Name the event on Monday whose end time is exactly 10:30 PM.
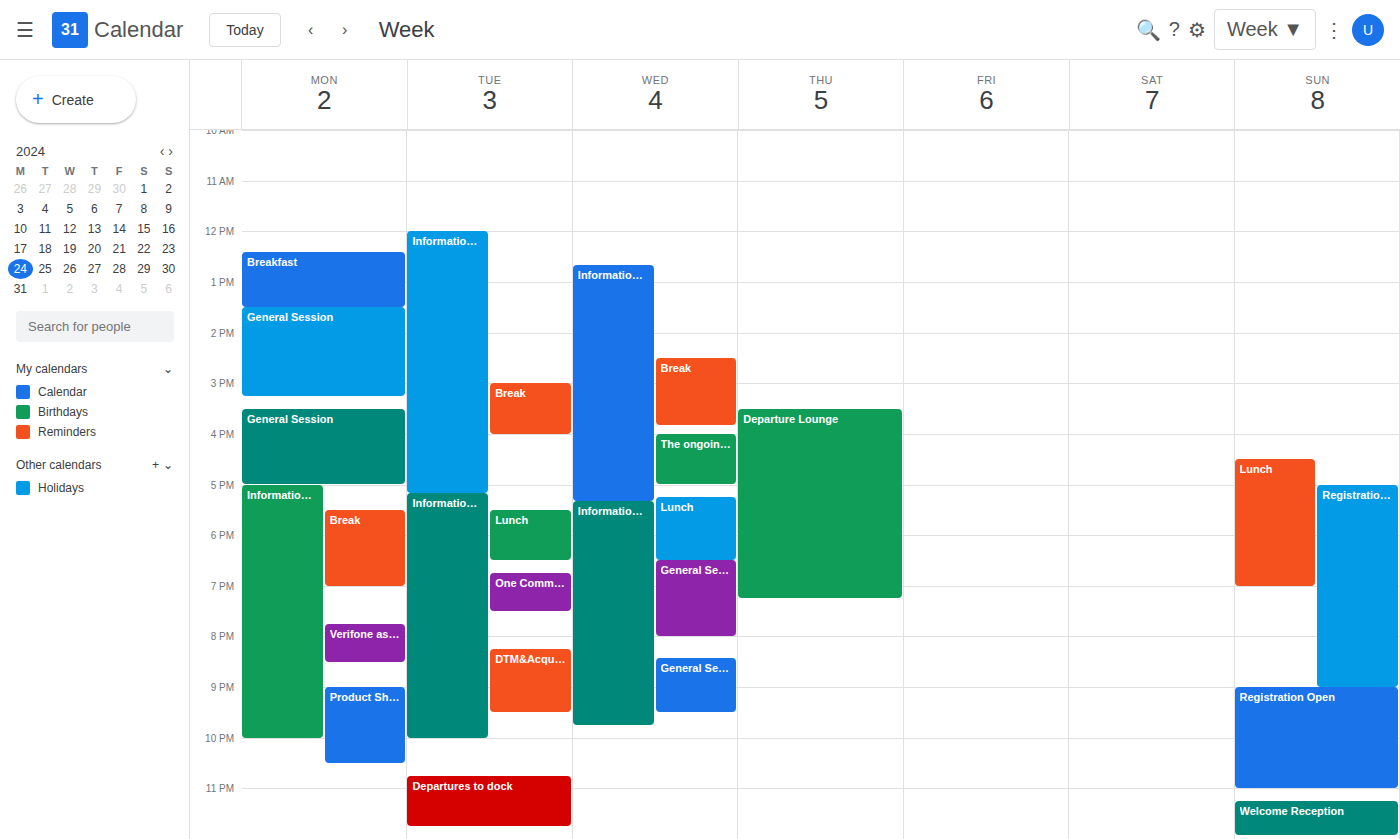
"Product Showcase"